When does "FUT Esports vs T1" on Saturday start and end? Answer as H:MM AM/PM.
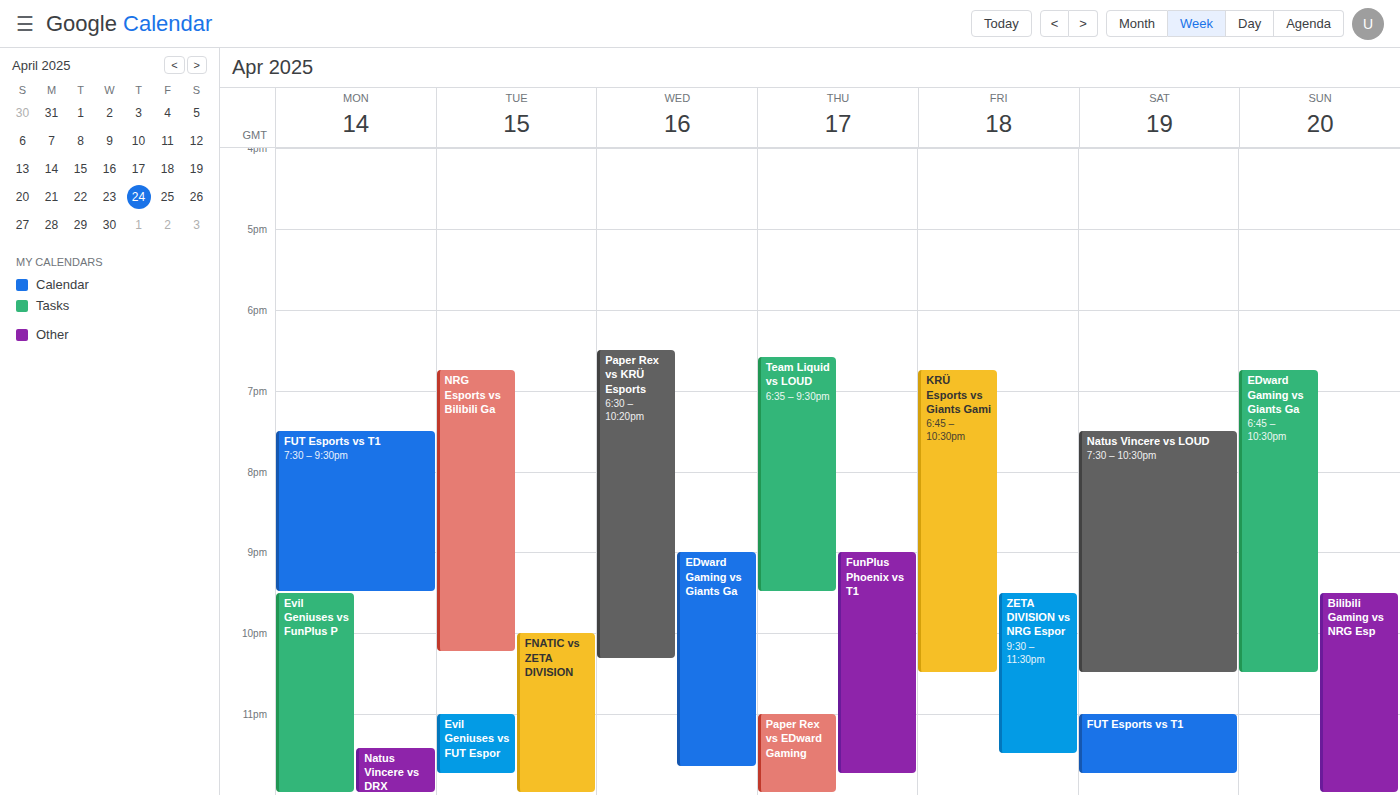
11:00 PM to 11:45 PM